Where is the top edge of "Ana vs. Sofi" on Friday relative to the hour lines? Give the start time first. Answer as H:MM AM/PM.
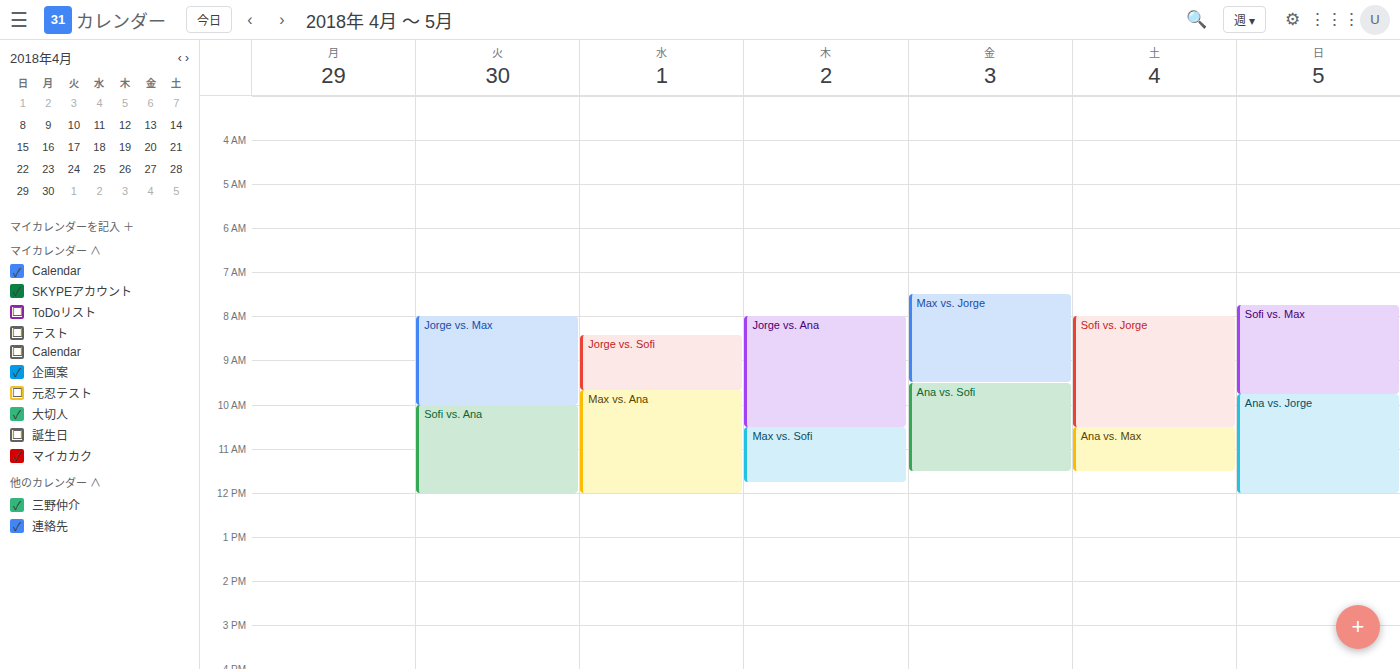
9:30 AM -- halfway between the 9 AM and 10 AM lines.